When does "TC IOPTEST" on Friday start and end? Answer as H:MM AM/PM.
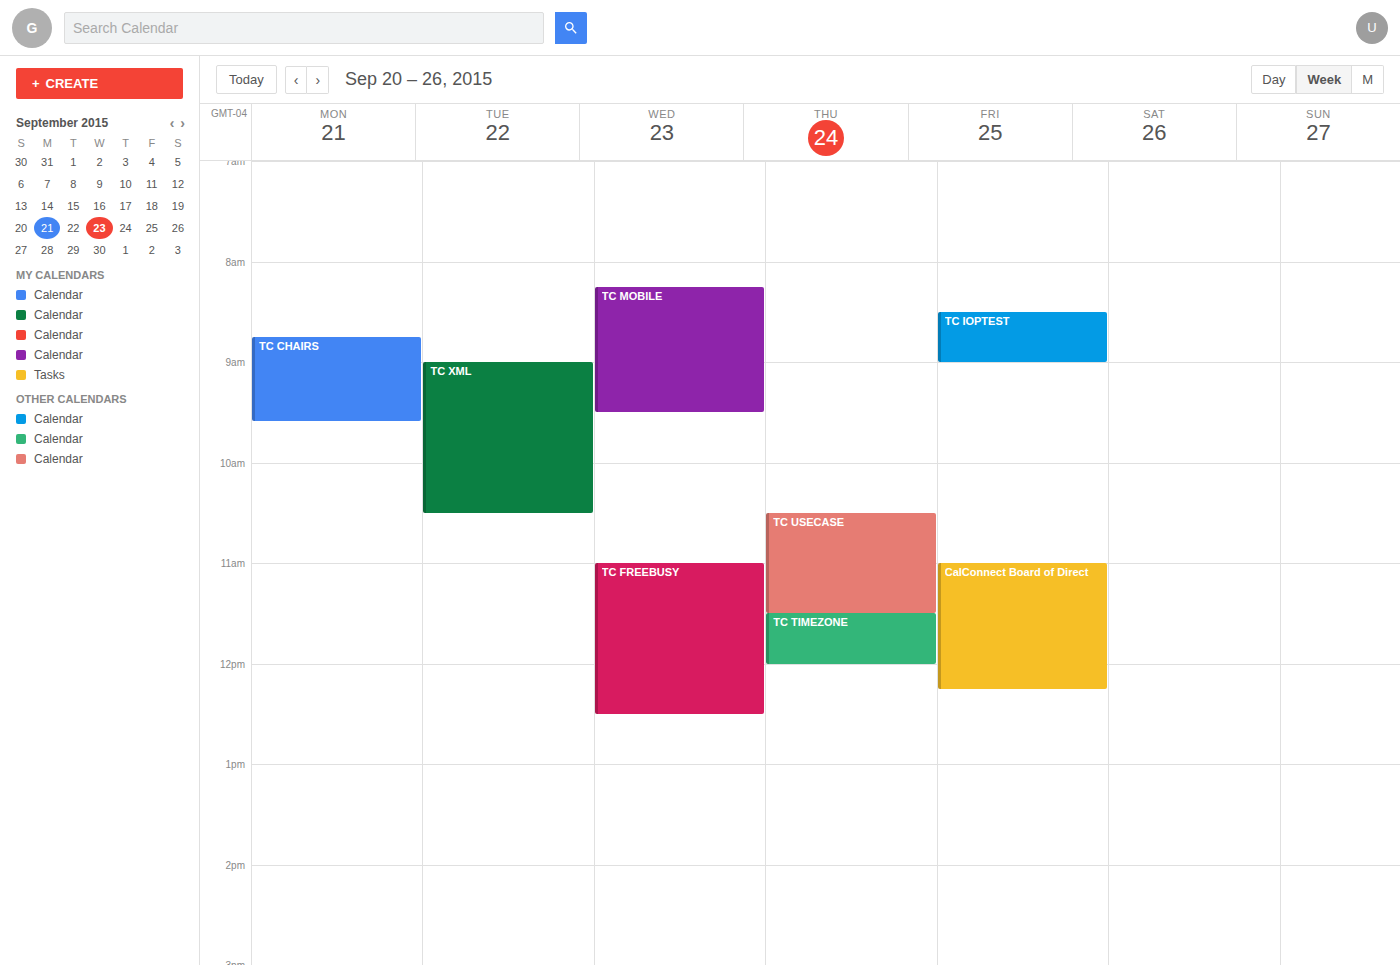
8:30 AM to 9:00 AM